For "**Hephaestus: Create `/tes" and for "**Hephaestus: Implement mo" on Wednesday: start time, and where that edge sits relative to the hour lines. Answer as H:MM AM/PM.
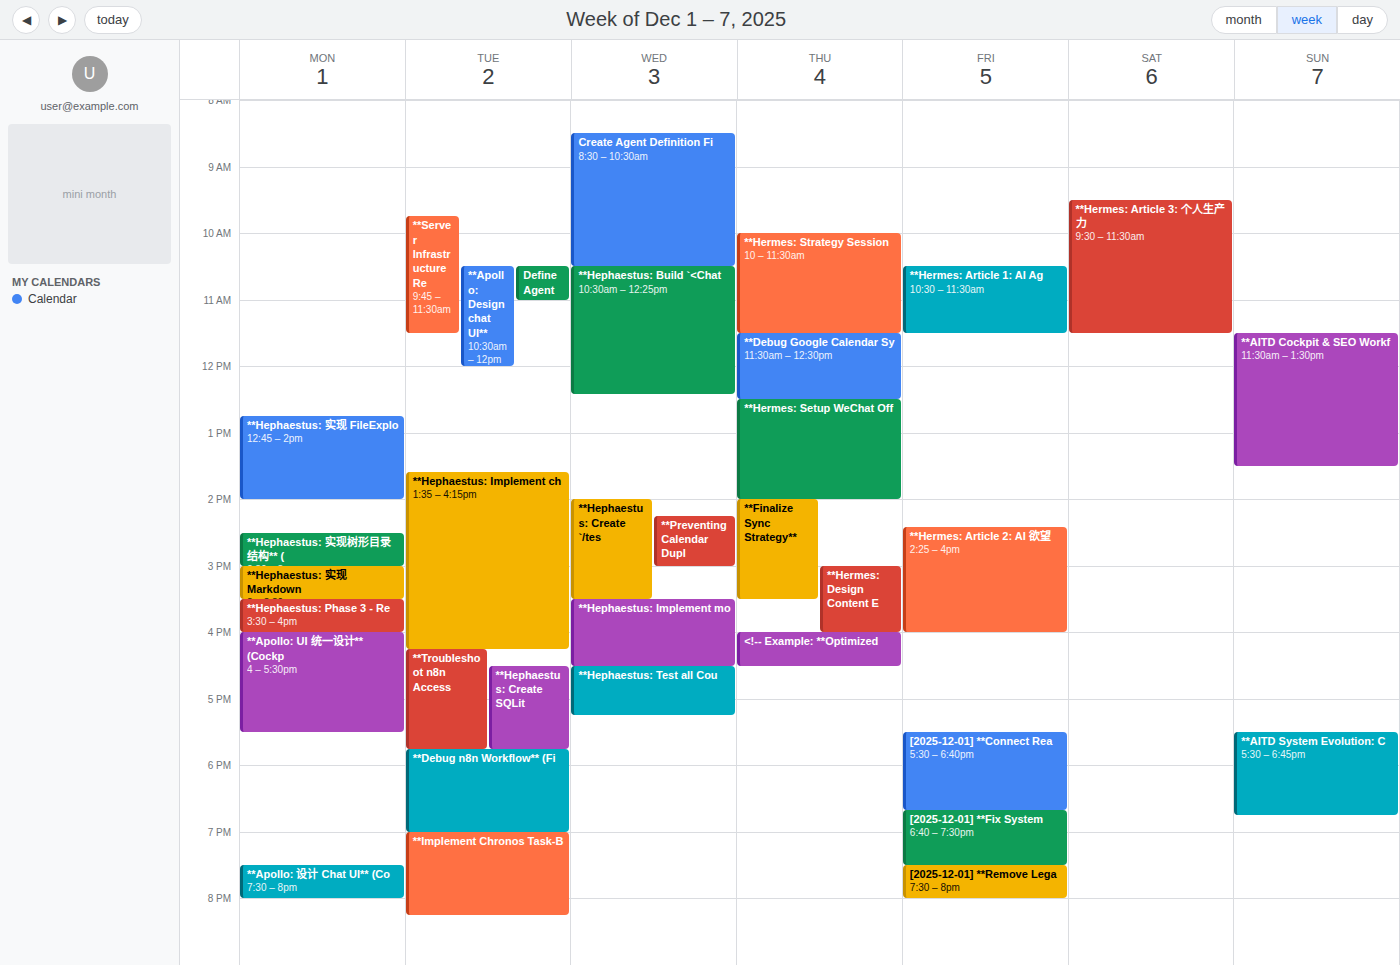
"**Hephaestus: Create `/tes": 2:00 PM, exactly on the 2 PM line. "**Hephaestus: Implement mo": 3:30 PM, halfway between the 3 PM and 4 PM lines.